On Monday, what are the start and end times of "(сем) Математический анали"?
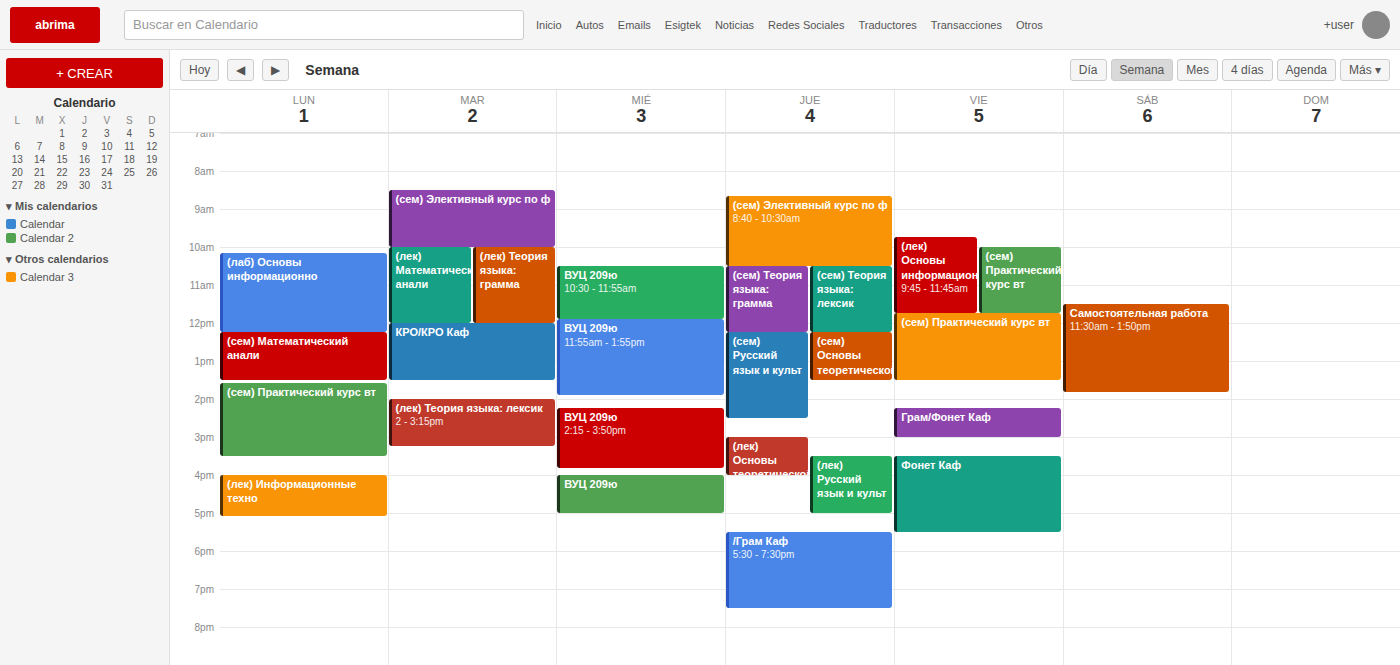
12:15 to 13:30